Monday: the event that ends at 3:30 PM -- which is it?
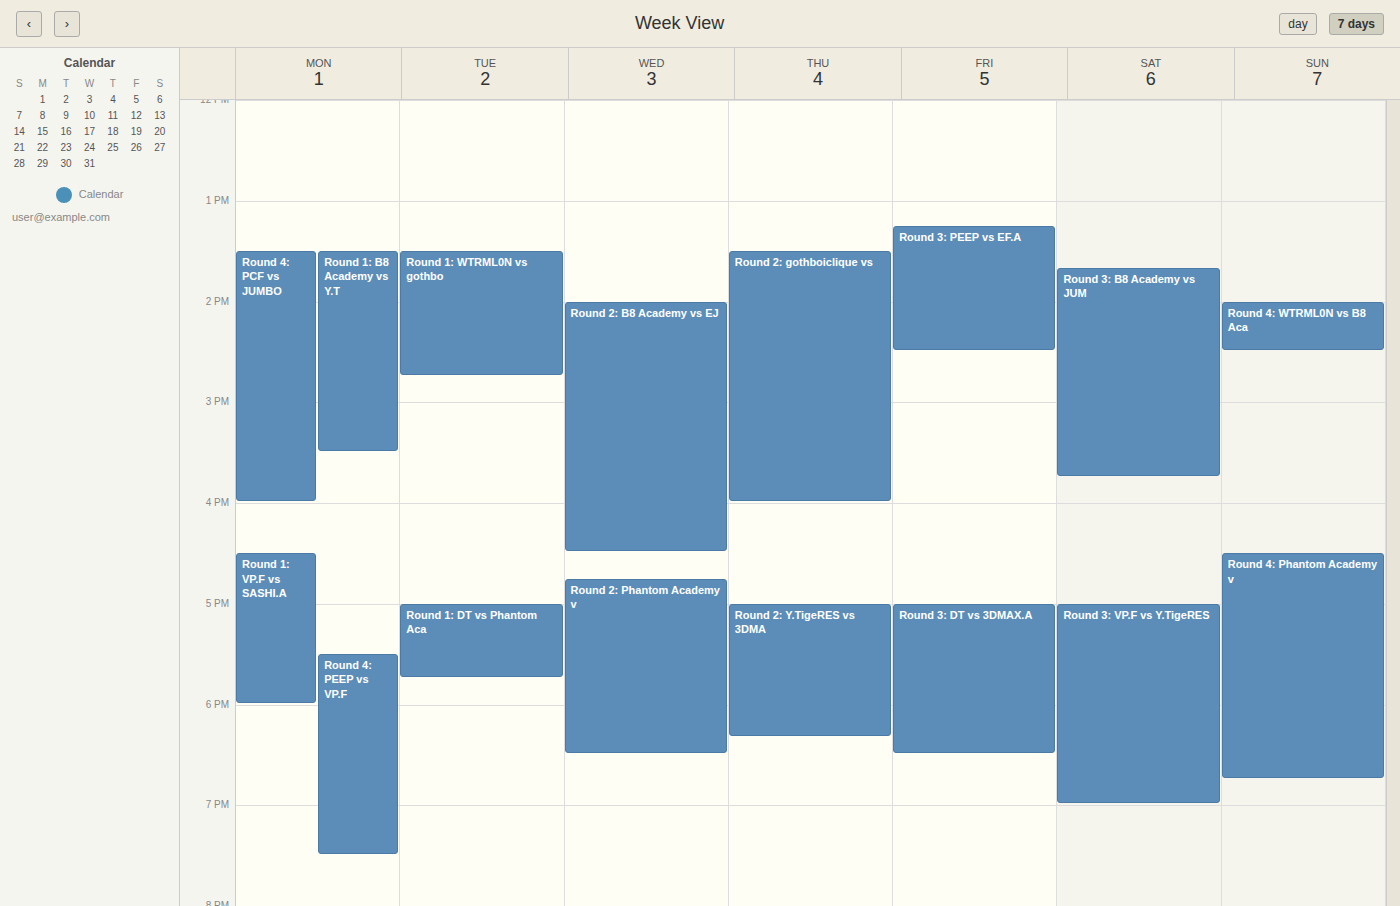
"Round 1: B8 Academy vs Y.T"